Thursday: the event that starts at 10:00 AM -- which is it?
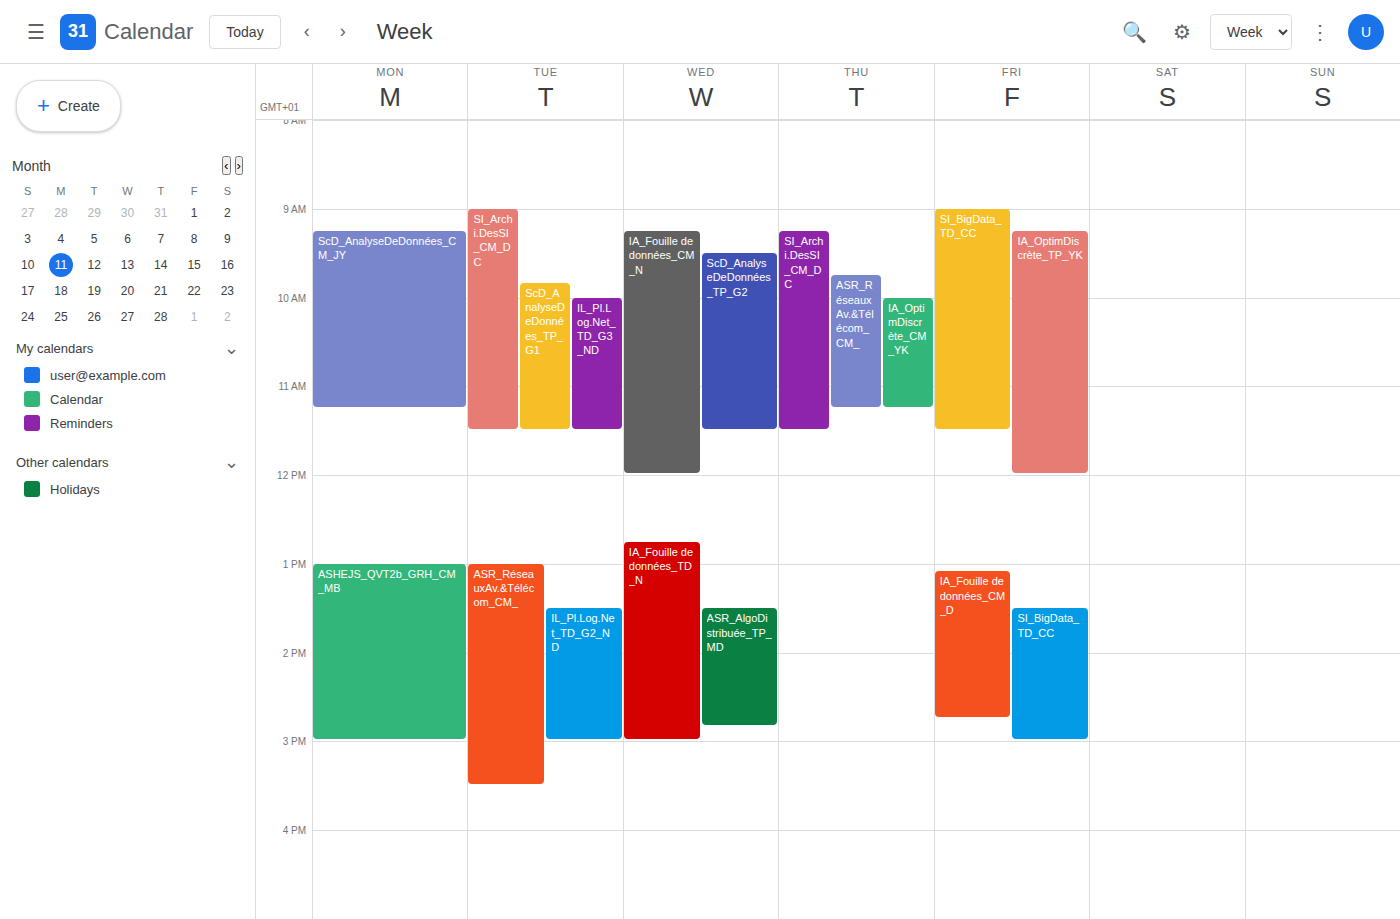
"IA_OptimDiscrète_CM_YK"